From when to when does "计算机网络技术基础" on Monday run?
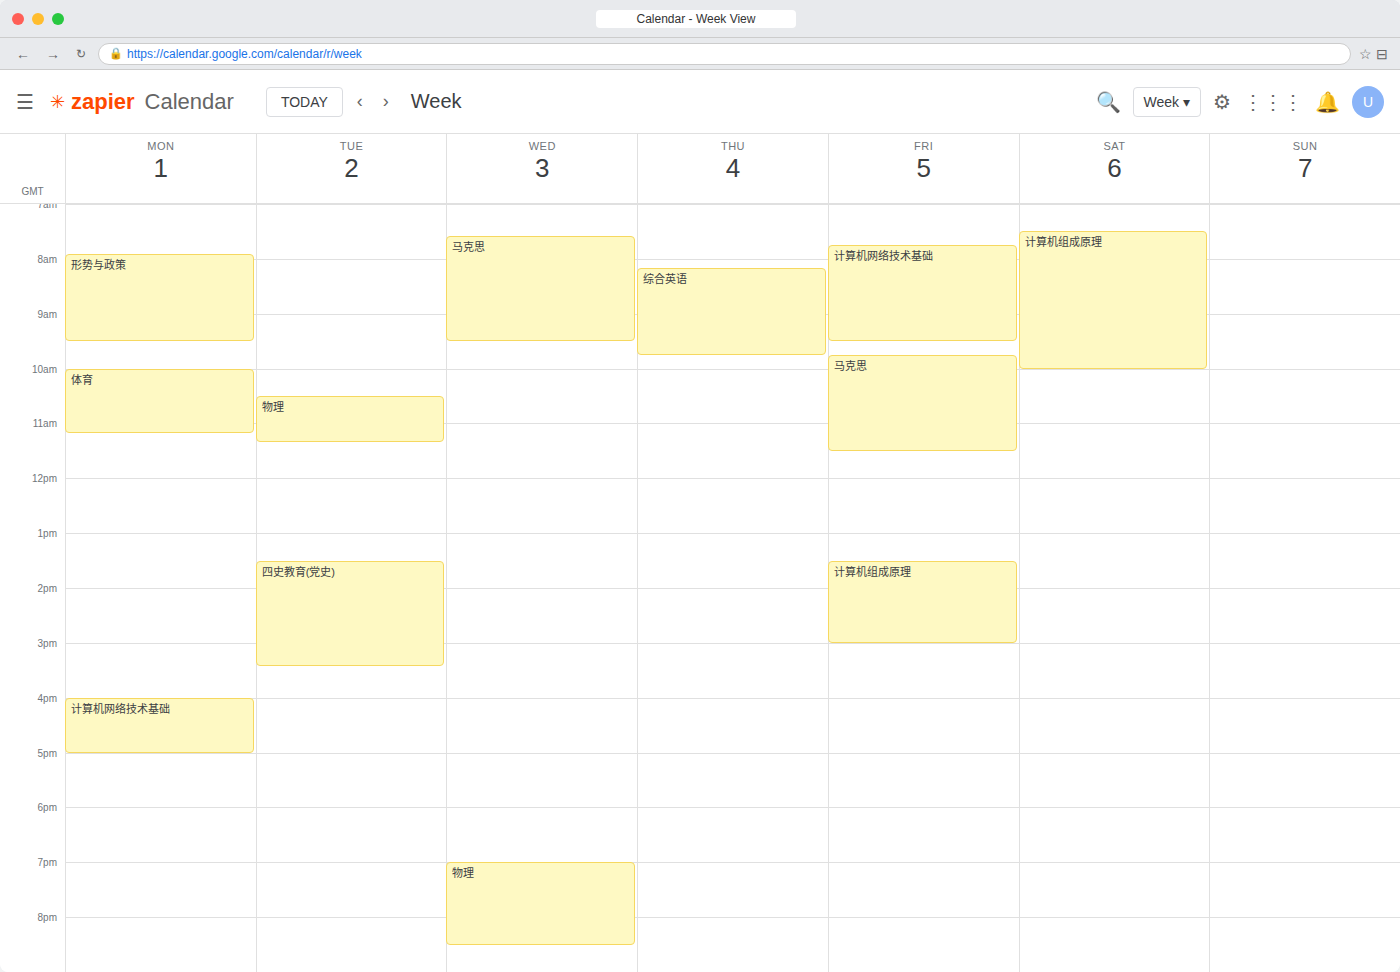
4:00 PM to 5:00 PM